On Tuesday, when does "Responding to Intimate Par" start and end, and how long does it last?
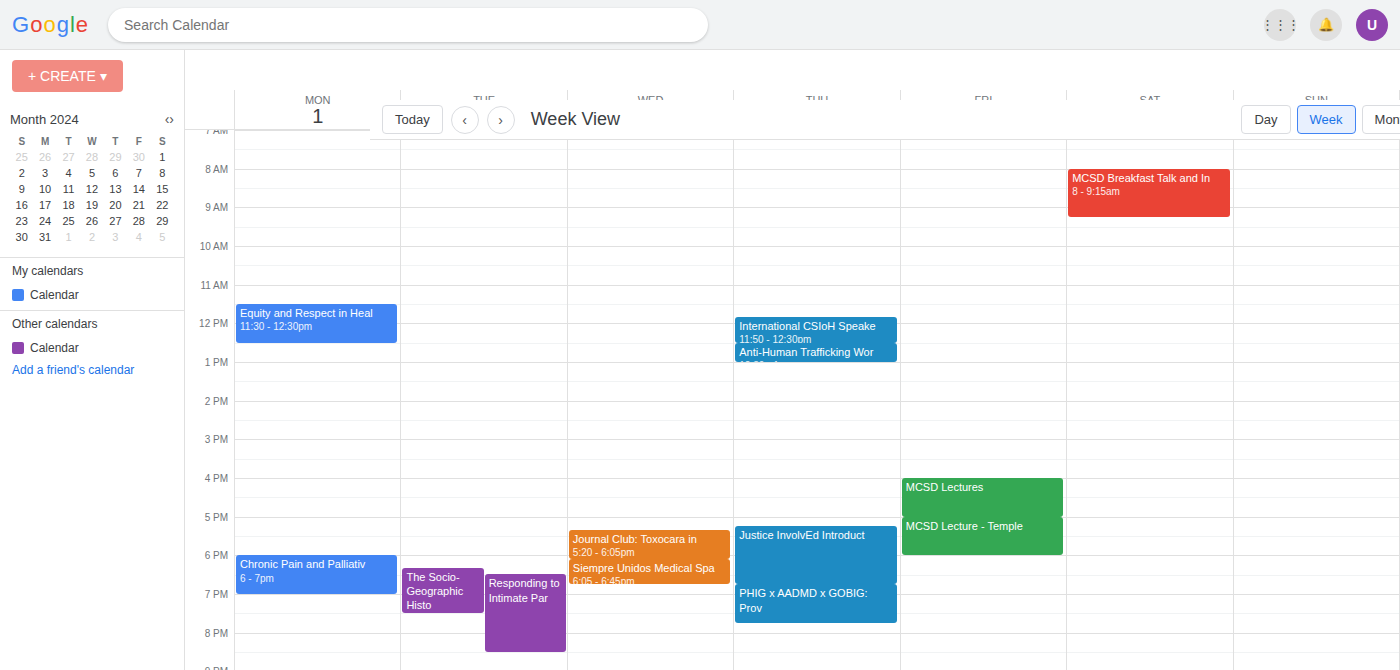
18:30 to 20:30, 2 hours